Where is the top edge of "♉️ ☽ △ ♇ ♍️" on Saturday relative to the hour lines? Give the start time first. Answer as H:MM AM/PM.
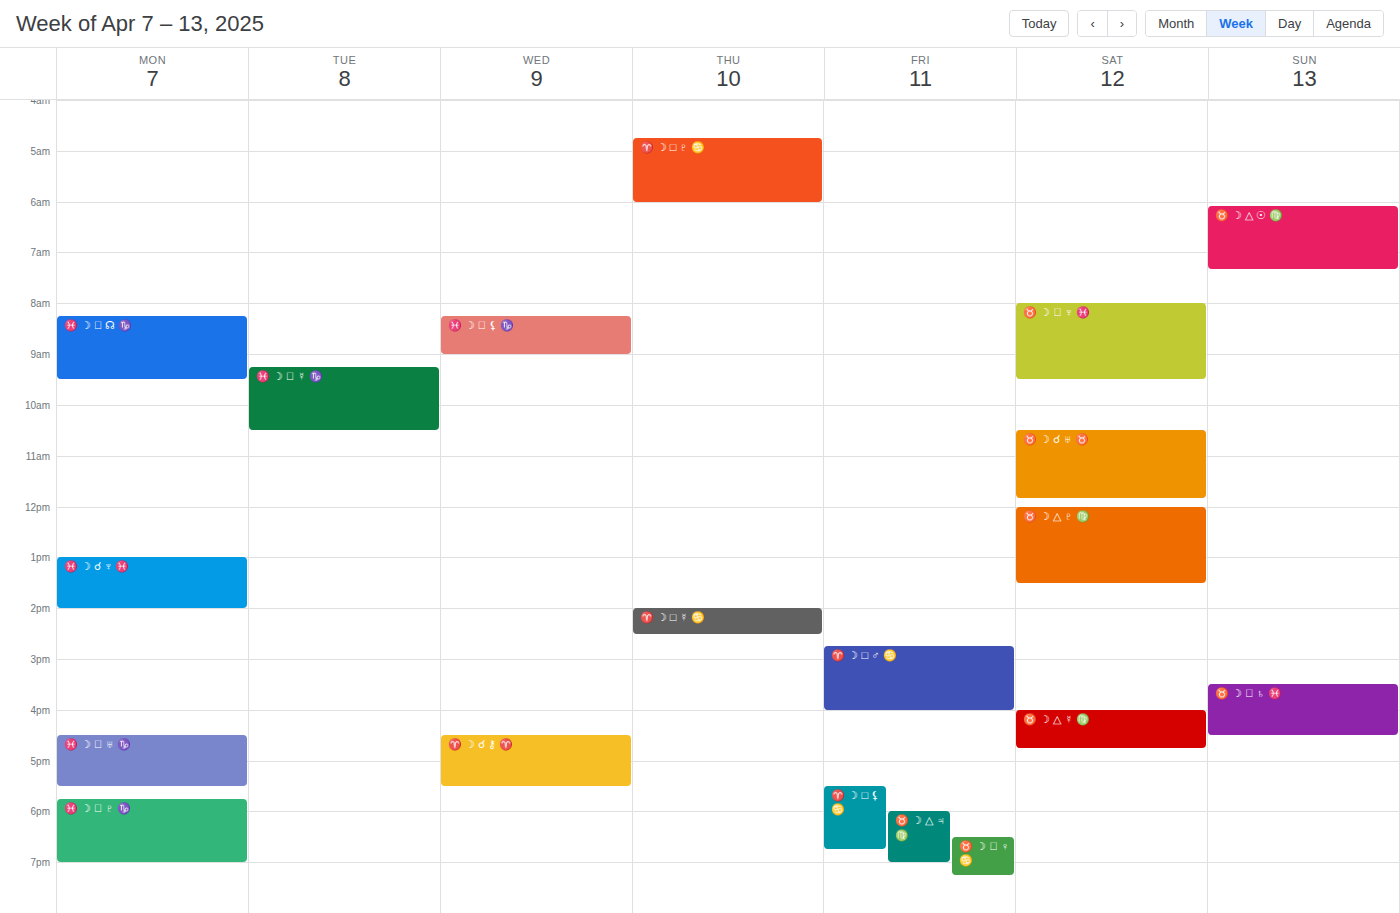
12:00 PM -- exactly on the 12 PM line.